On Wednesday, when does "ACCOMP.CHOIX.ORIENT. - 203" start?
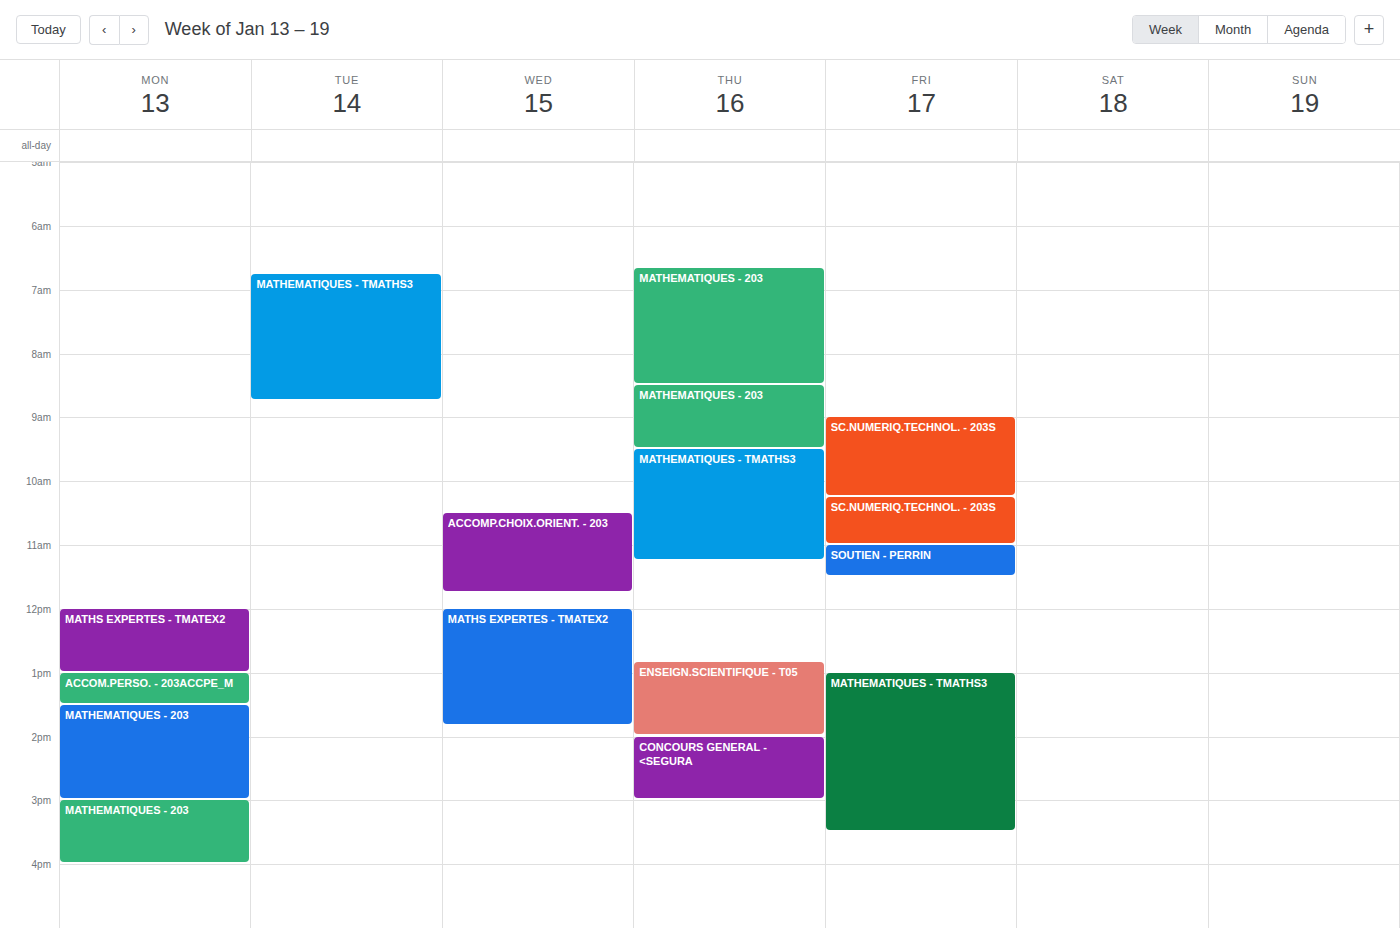
10:30 AM